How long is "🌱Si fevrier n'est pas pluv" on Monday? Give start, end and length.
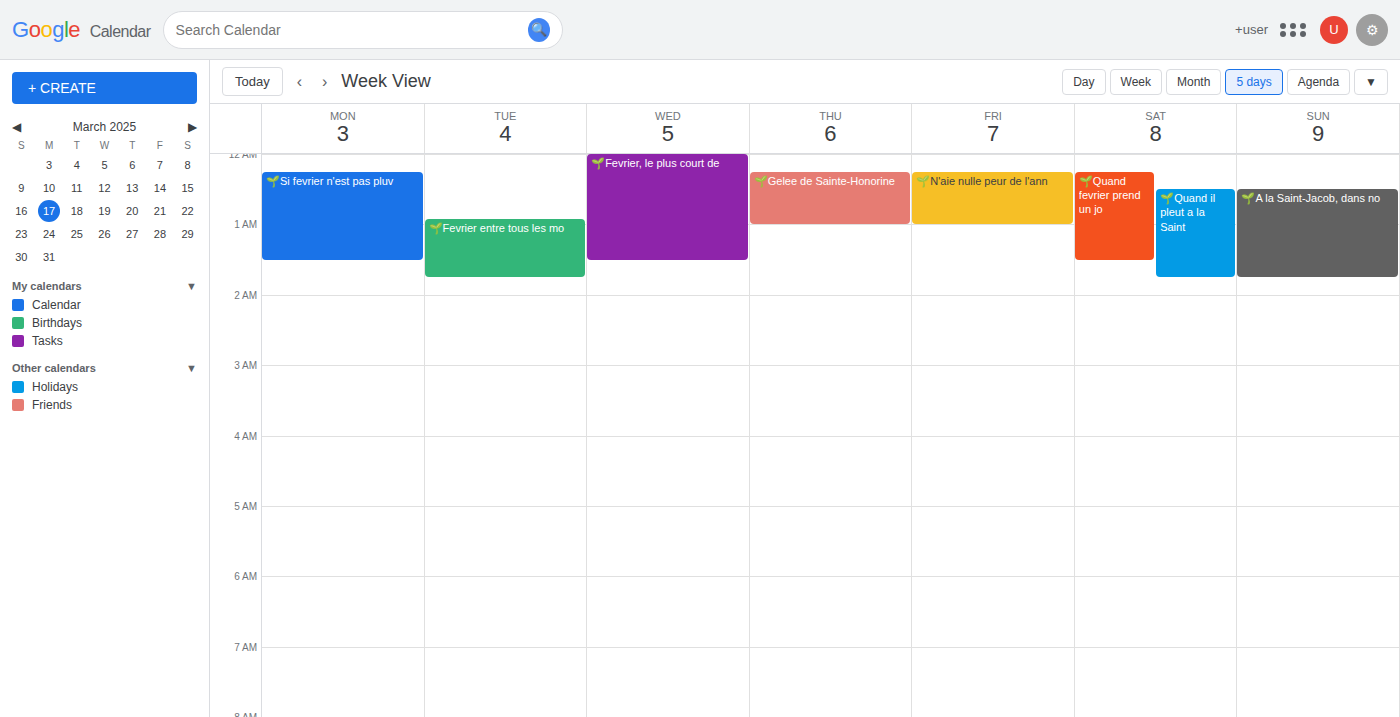
00:15 to 01:30, 1 hour 15 minutes